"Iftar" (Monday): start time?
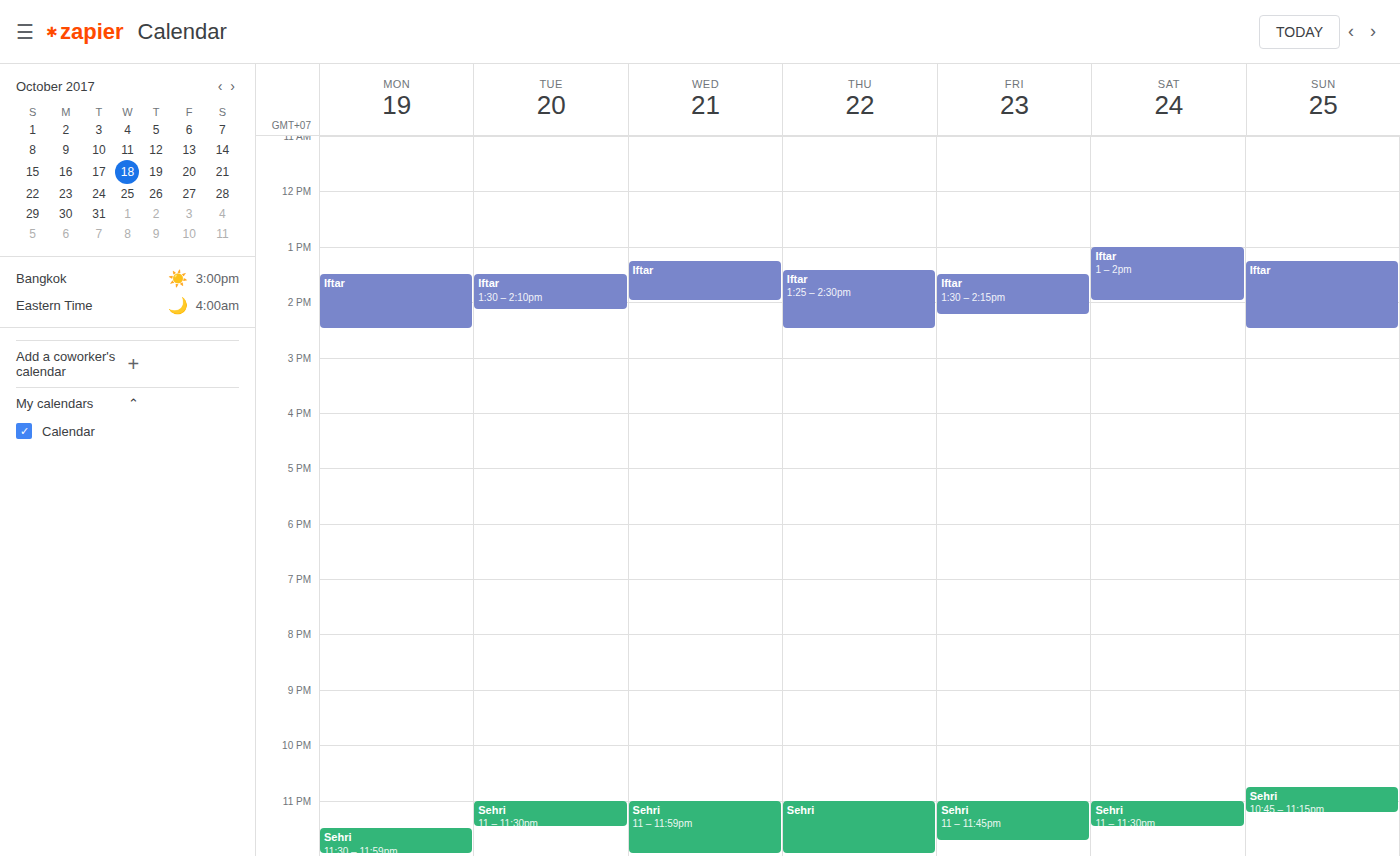
1:30 PM